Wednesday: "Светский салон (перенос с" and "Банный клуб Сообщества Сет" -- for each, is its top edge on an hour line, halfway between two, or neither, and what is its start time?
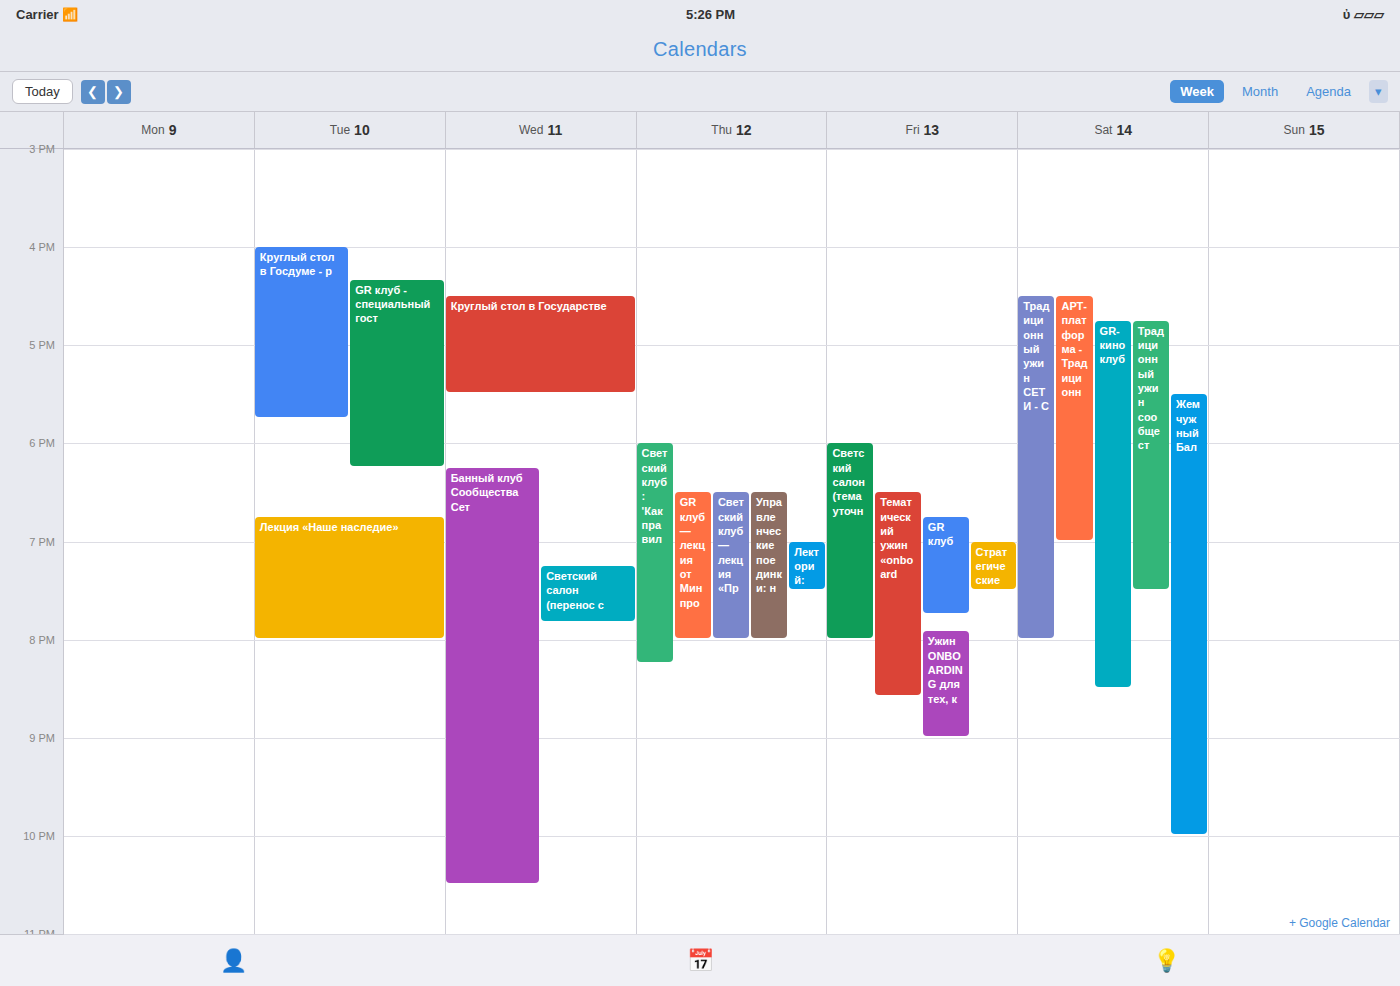
"Светский салон (перенос с": 7:15 PM, neither: a quarter of the way from the 7 PM line to the 8 PM line. "Банный клуб Сообщества Сет": 6:15 PM, neither: a quarter of the way from the 6 PM line to the 7 PM line.